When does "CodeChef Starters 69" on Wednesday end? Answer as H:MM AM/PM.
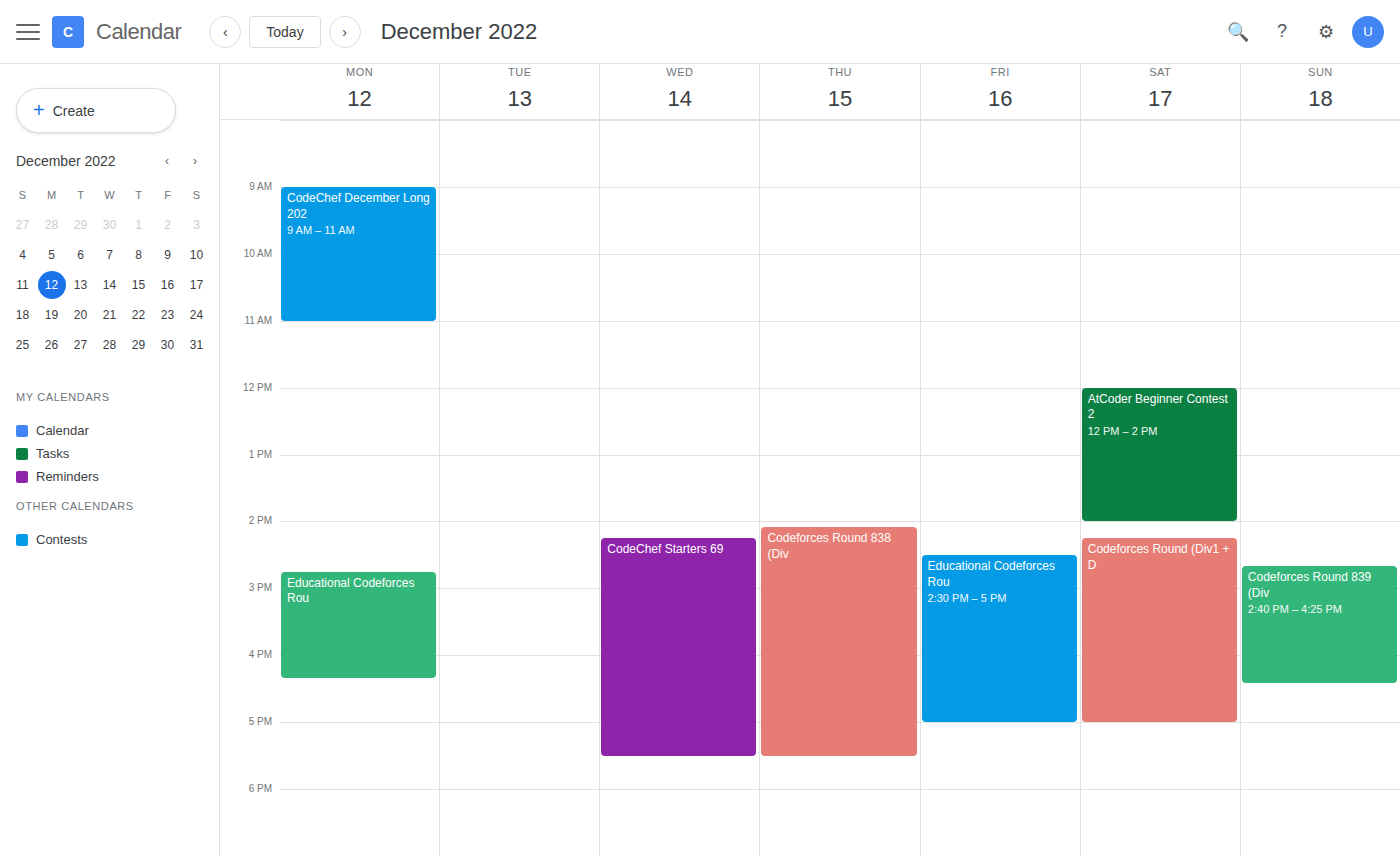
5:30 PM